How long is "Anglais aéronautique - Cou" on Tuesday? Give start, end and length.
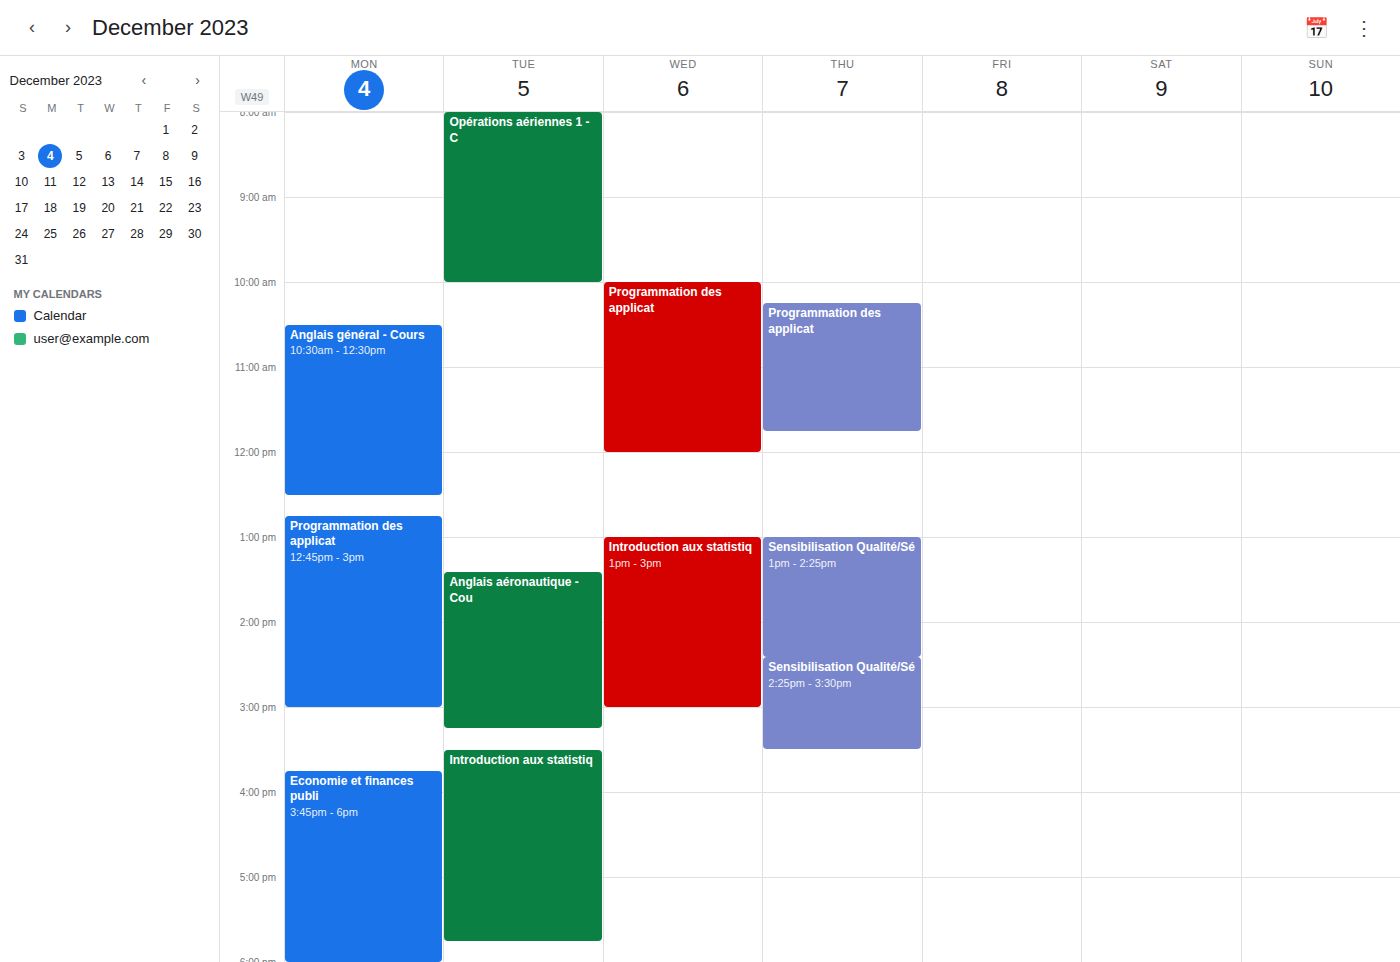
1:25 PM to 3:15 PM, 1 hour 50 minutes